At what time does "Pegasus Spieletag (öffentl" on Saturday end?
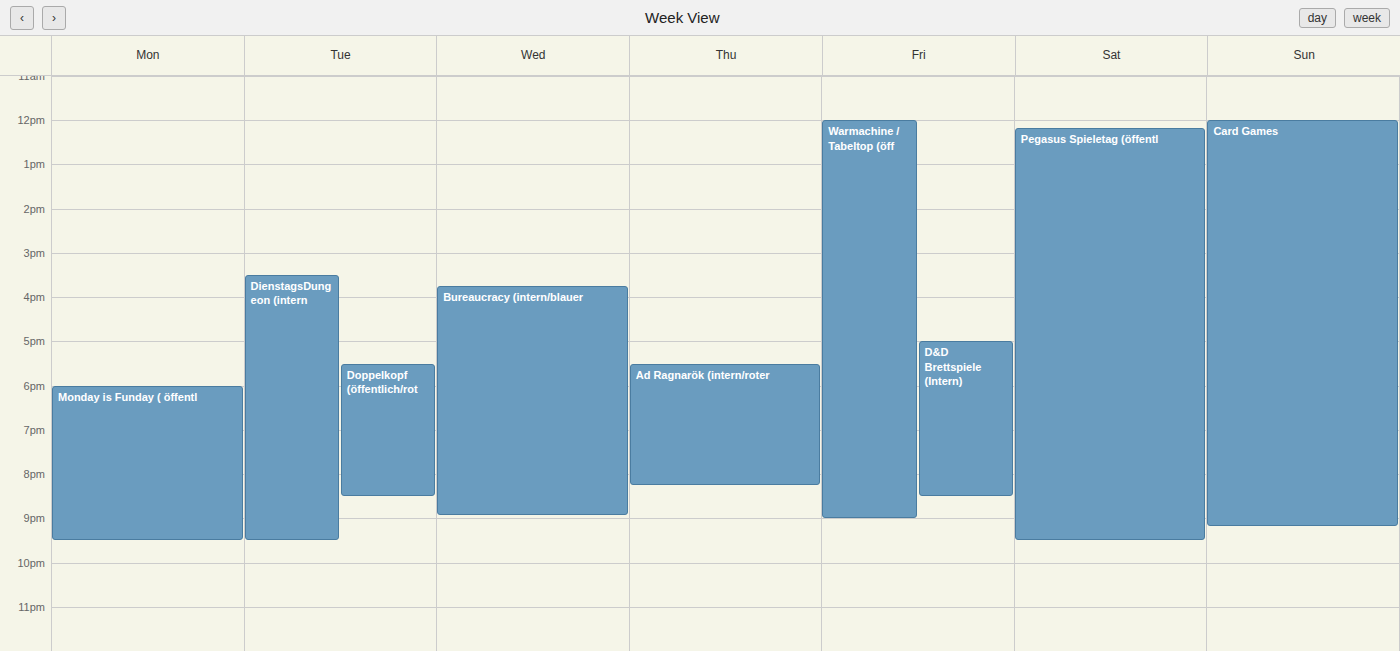
9:30 PM